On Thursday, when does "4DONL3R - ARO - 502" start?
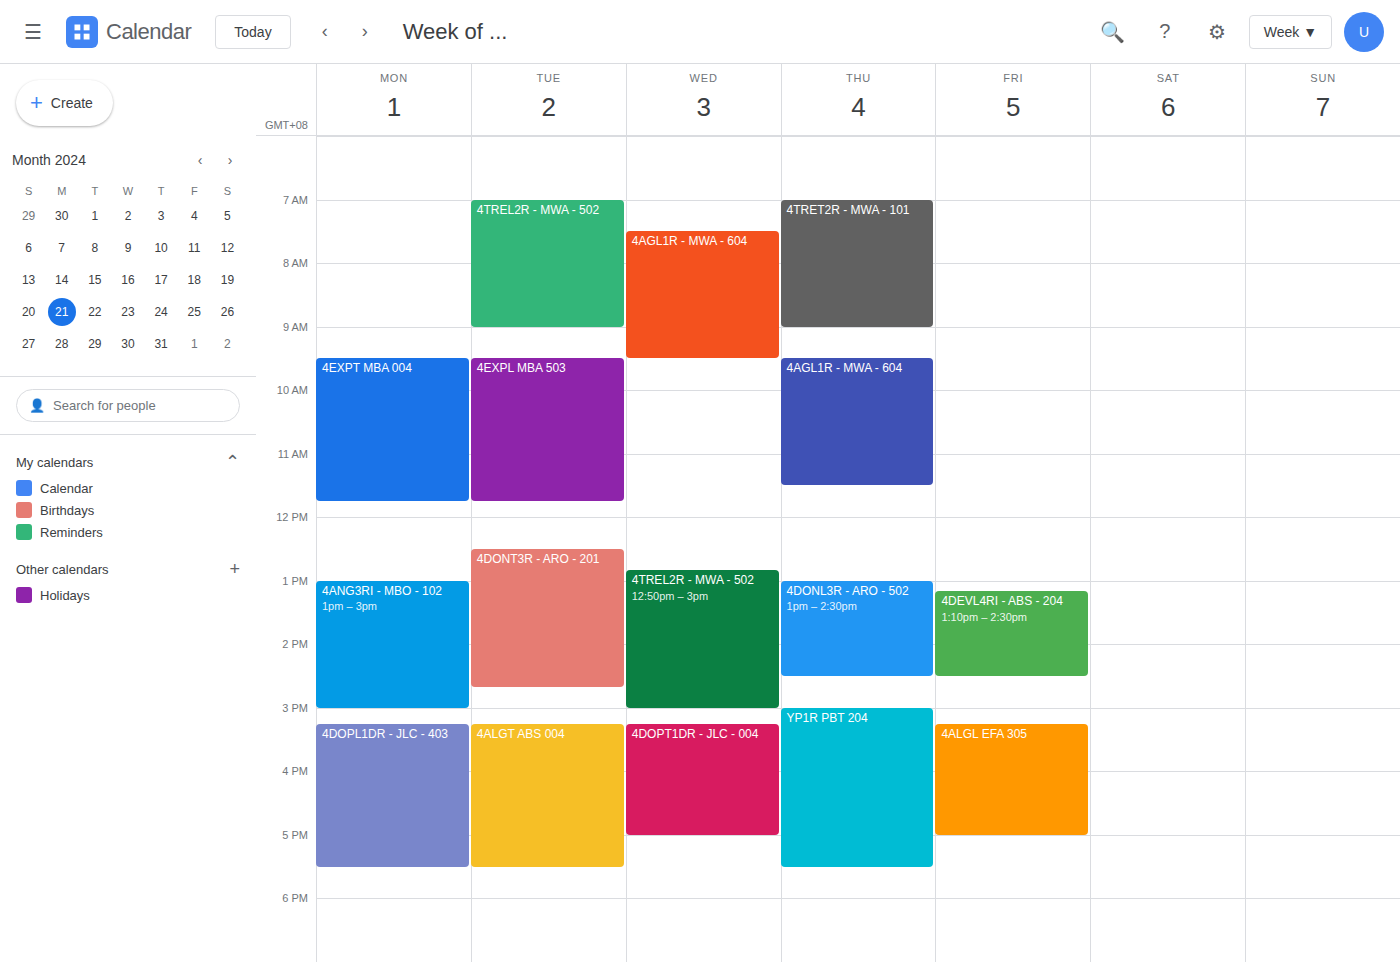
1:00 PM